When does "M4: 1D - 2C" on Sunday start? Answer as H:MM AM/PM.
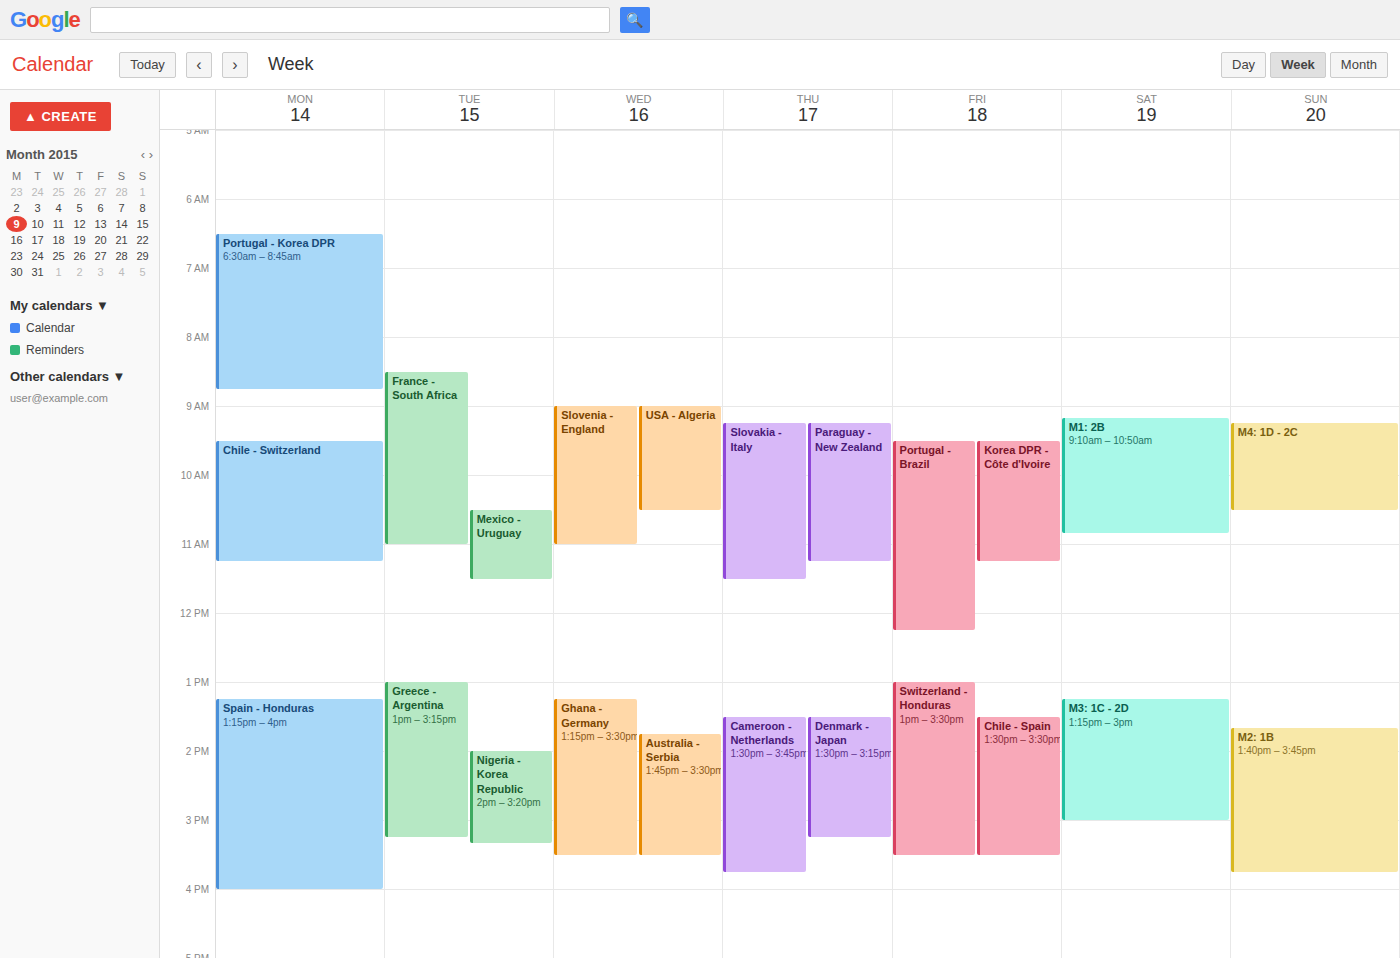
9:15 AM